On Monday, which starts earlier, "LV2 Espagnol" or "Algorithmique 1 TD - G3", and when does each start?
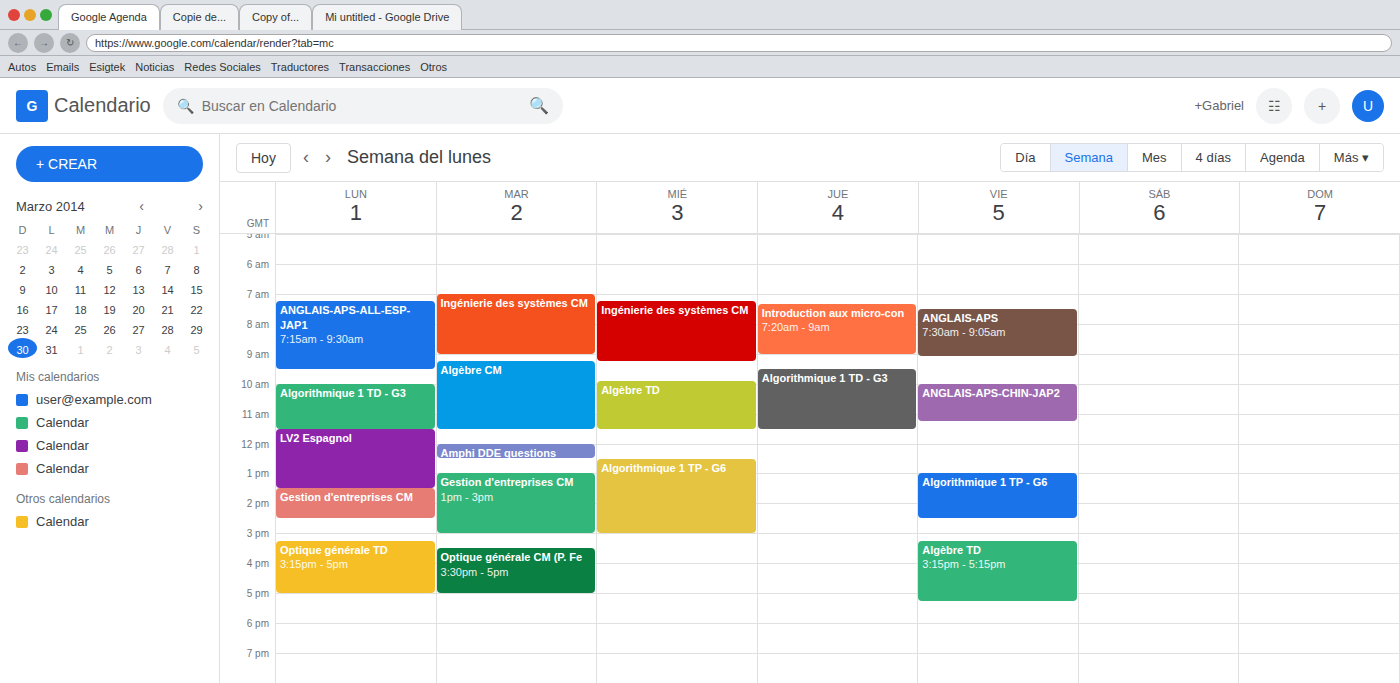
"Algorithmique 1 TD - G3" 10:00 AM; "LV2 Espagnol" 11:30 AM.